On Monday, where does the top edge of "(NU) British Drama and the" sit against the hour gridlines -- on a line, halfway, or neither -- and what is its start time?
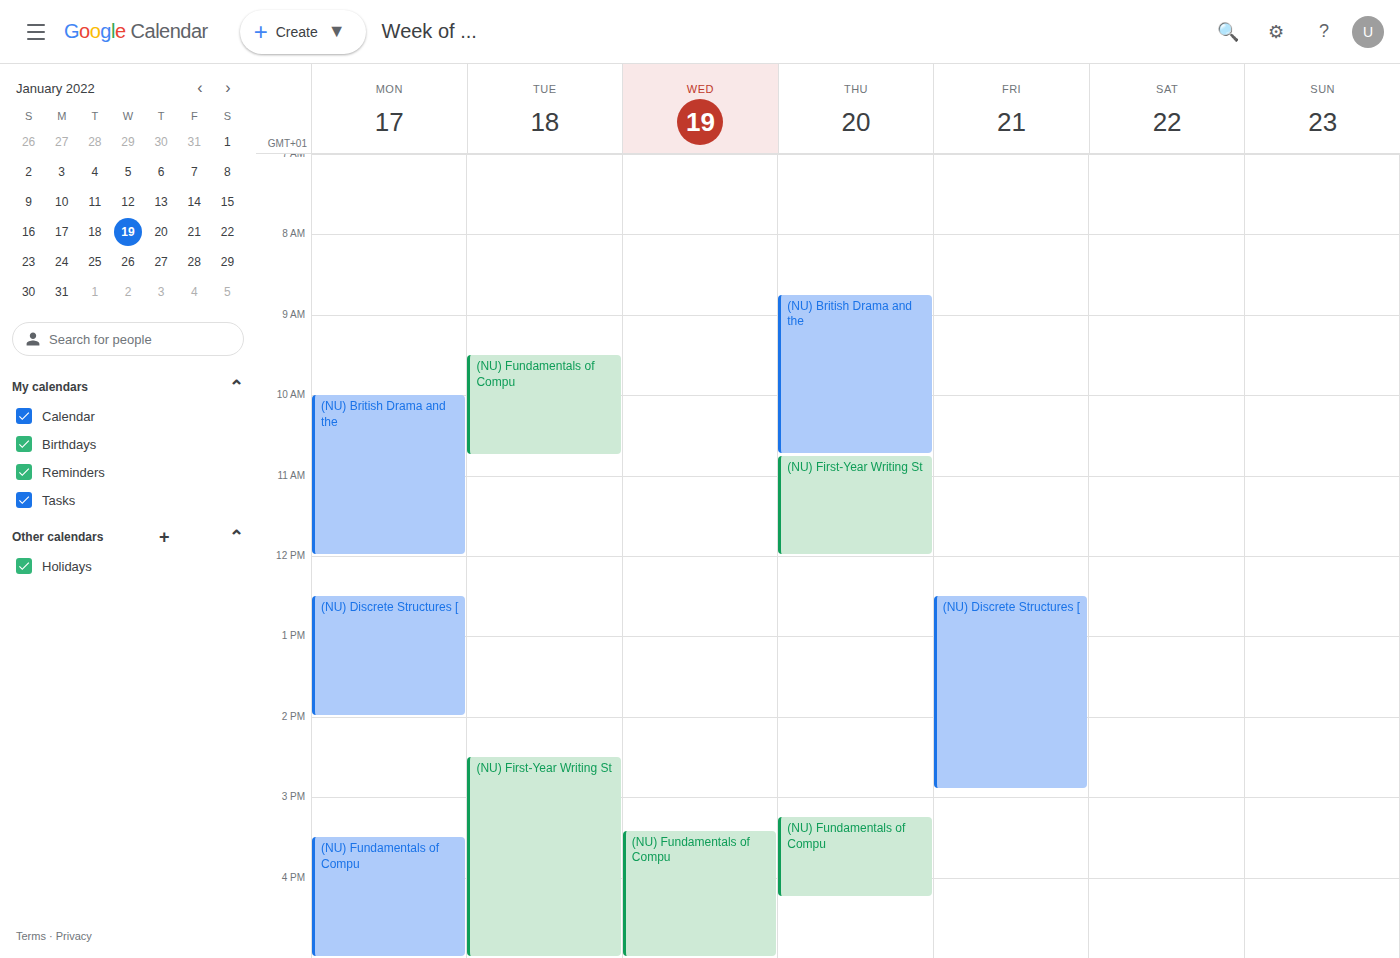
10:00 -- exactly on the 10:00 line.